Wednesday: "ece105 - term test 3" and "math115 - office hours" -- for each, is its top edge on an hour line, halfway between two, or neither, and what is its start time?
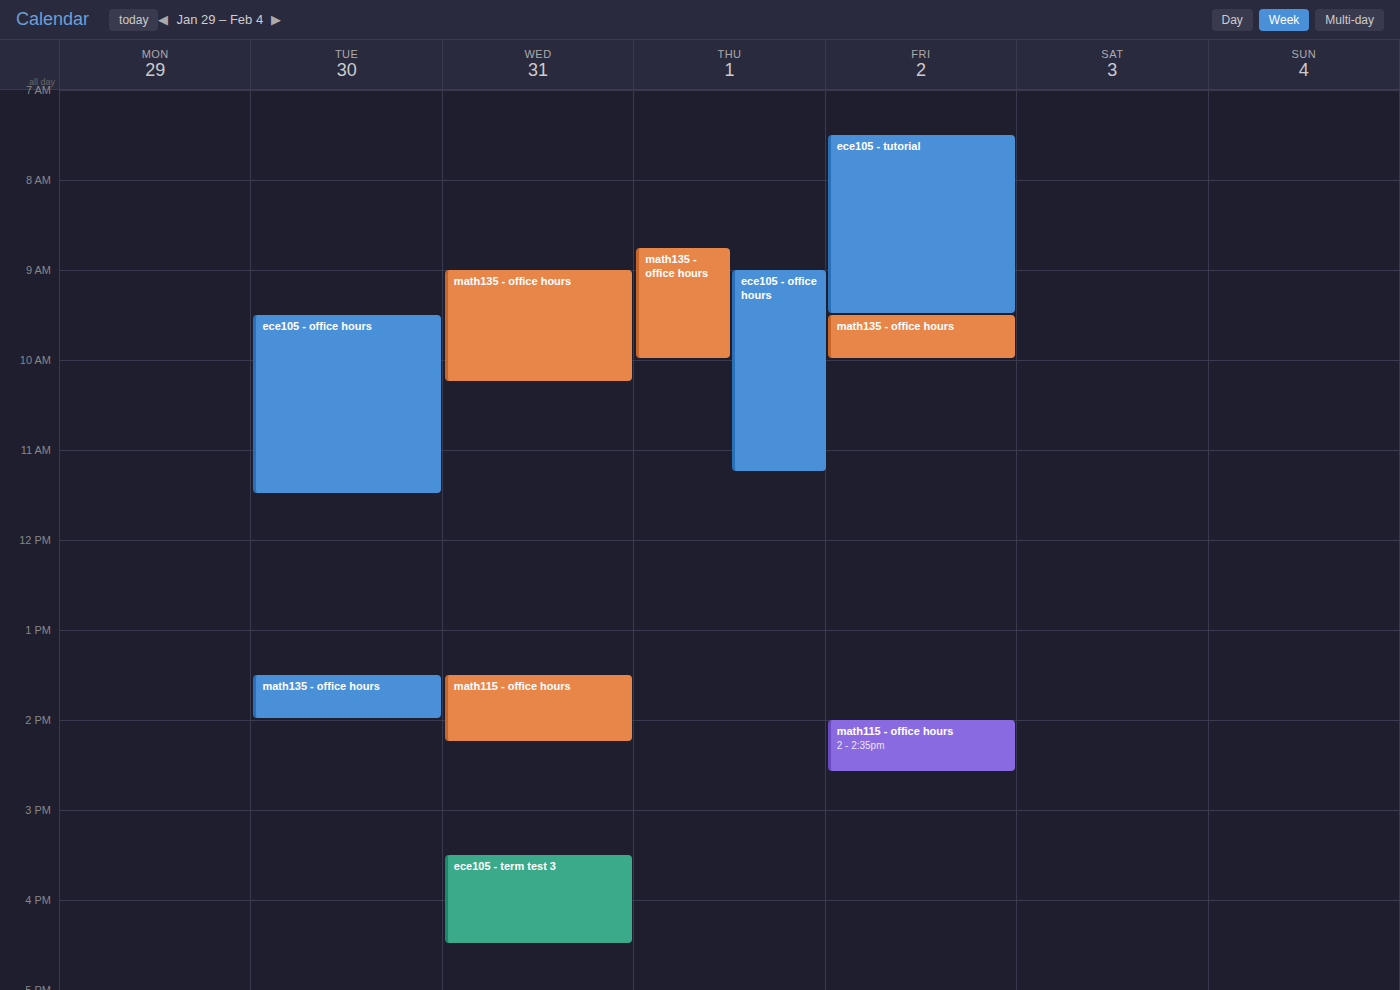
"ece105 - term test 3": 3:30 PM, halfway between the 3 PM and 4 PM lines. "math115 - office hours": 1:30 PM, halfway between the 1 PM and 2 PM lines.